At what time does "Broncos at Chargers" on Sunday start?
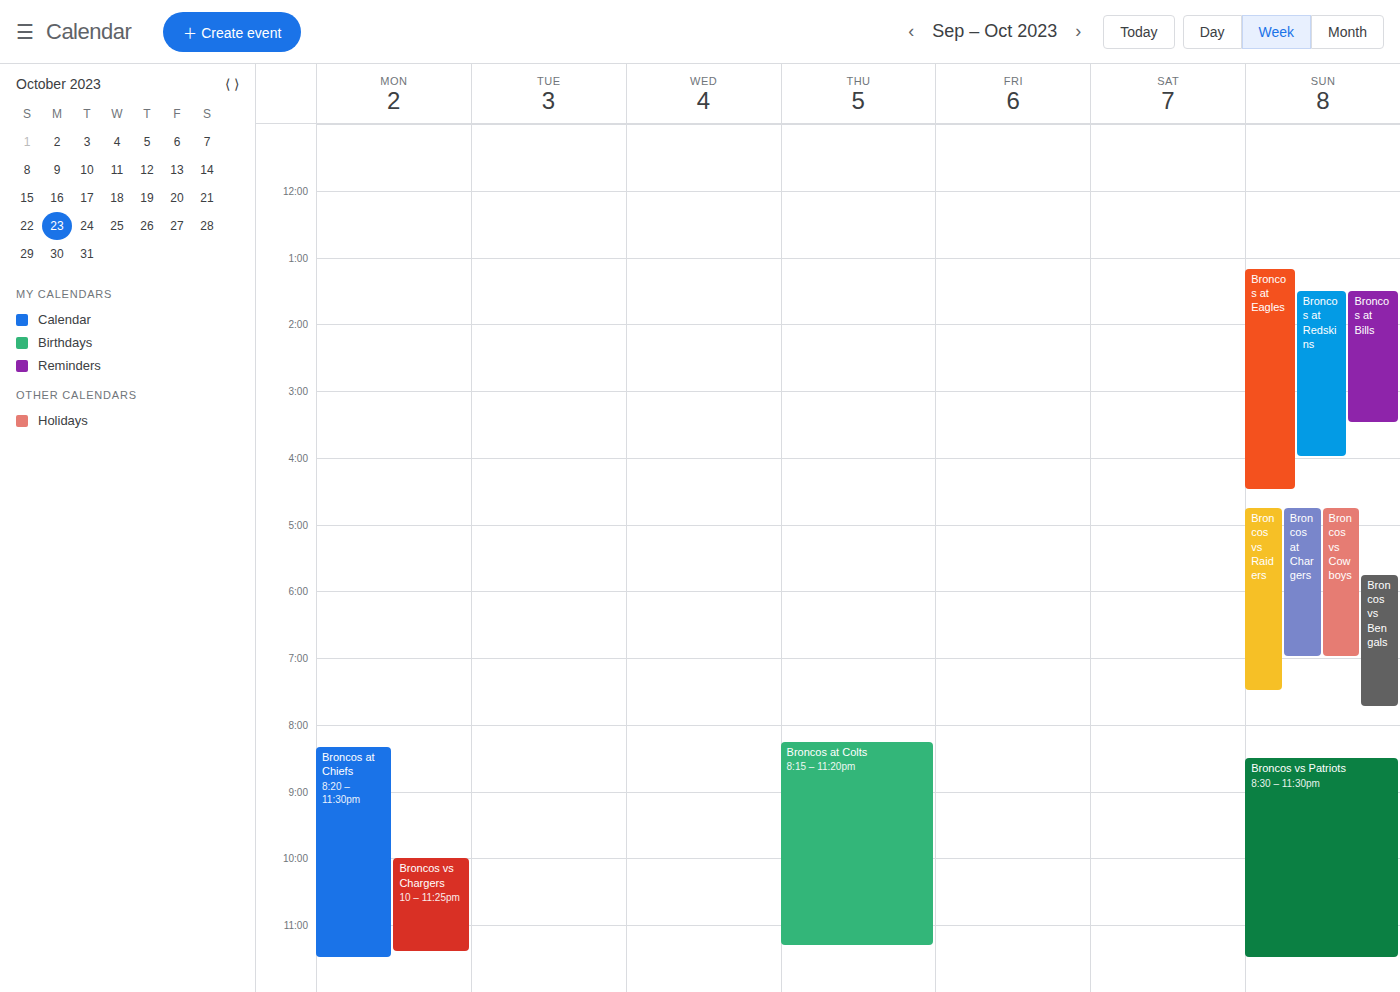
4:45 PM